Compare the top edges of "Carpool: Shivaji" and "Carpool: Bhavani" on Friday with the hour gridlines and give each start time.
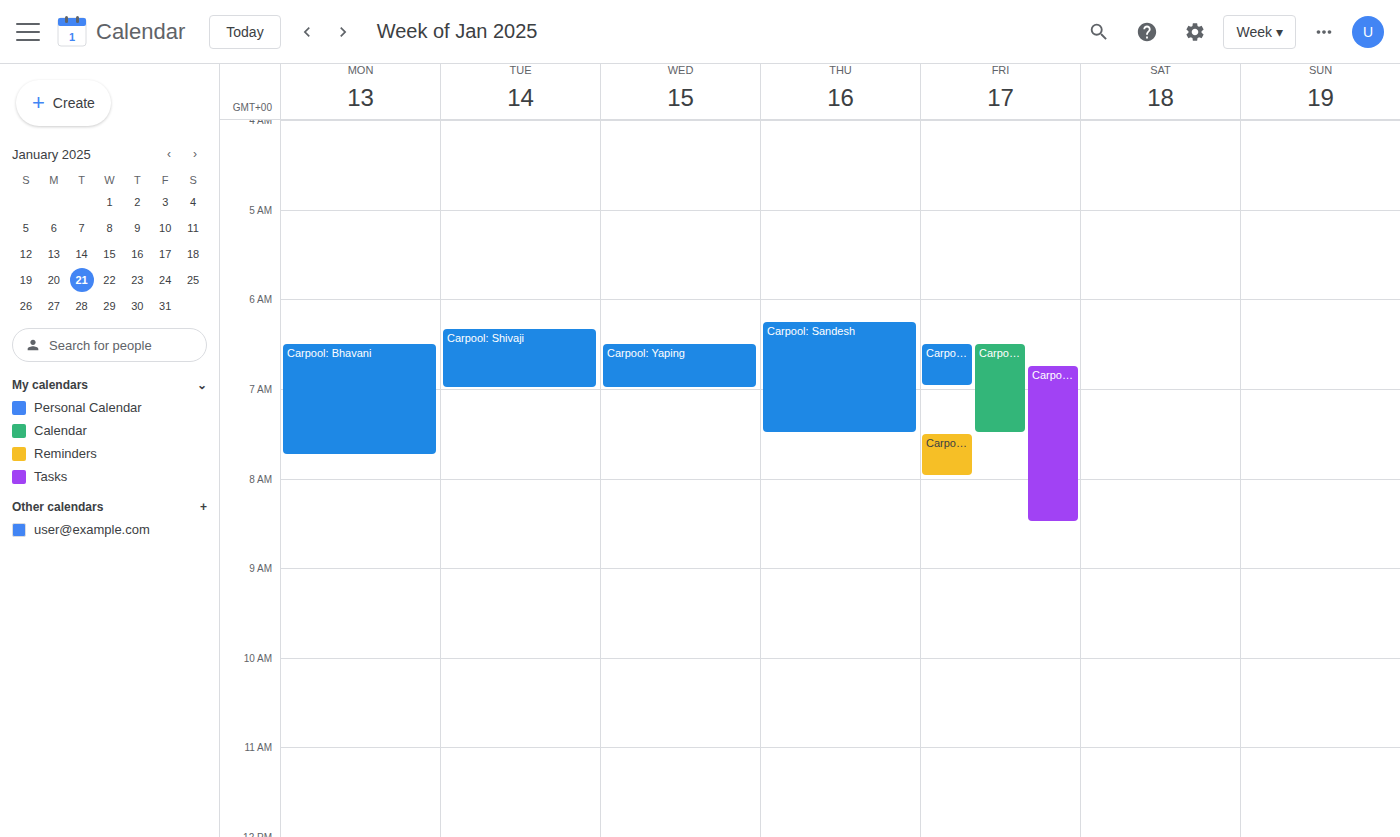
"Carpool: Shivaji": 07:30, halfway between the 07:00 and 08:00 lines. "Carpool: Bhavani": 06:30, halfway between the 06:00 and 07:00 lines.